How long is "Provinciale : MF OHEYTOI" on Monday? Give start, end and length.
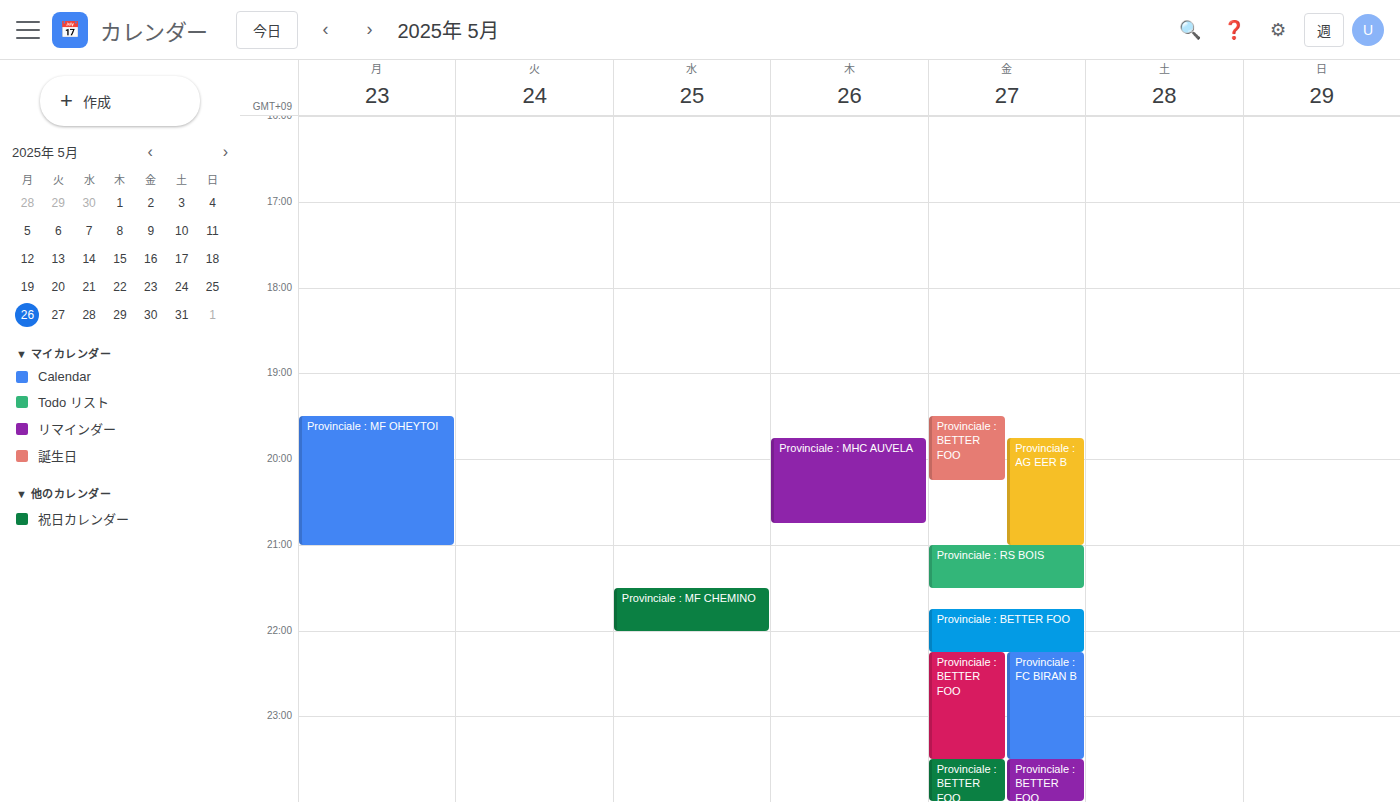
7:30 PM to 9:00 PM, 1 hour 30 minutes